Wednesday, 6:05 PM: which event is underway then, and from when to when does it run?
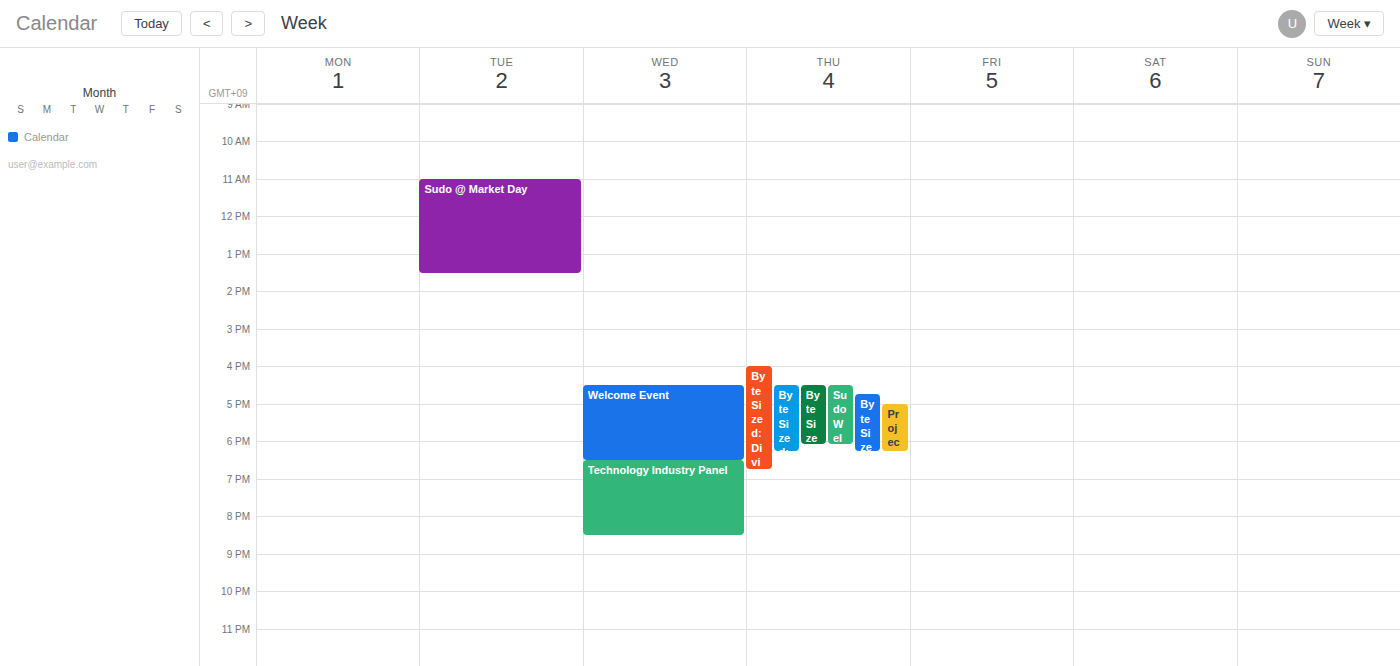
"Welcome Event", 4:30 PM to 6:30 PM